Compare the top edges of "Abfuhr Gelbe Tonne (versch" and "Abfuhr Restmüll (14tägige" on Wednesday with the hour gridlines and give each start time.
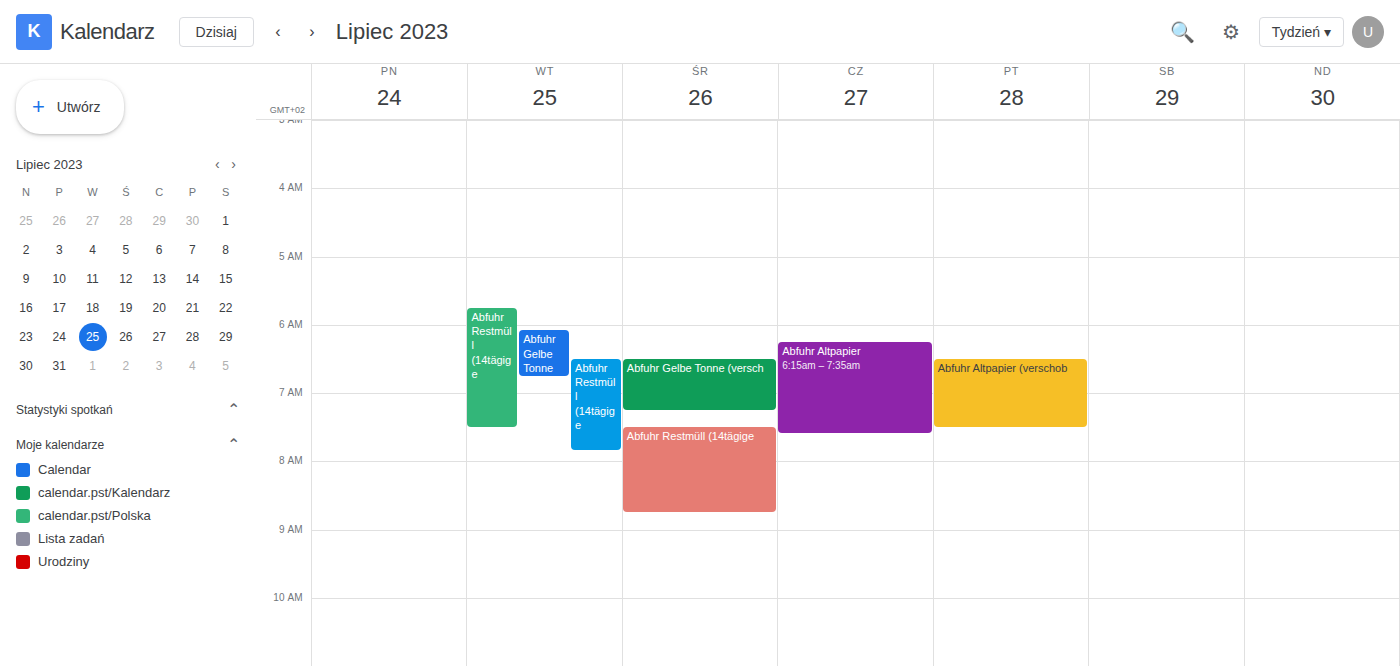
"Abfuhr Gelbe Tonne (versch": 6:30 AM, halfway between the 6 AM and 7 AM lines. "Abfuhr Restmüll (14tägige": 7:30 AM, halfway between the 7 AM and 8 AM lines.